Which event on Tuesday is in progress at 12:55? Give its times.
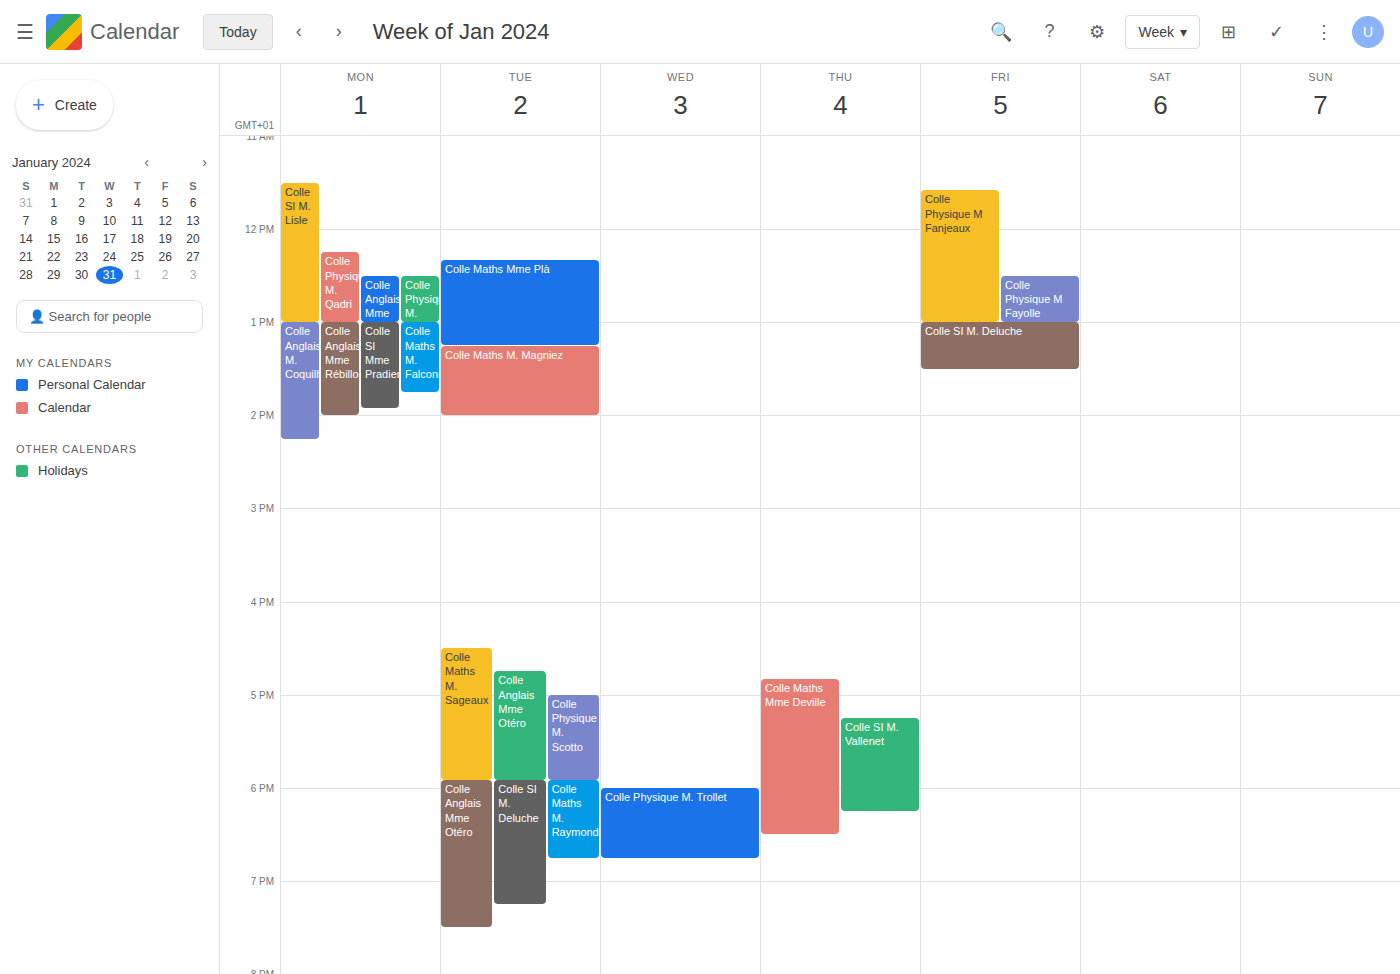
"Colle Maths Mme Plà", 12:20 to 13:15